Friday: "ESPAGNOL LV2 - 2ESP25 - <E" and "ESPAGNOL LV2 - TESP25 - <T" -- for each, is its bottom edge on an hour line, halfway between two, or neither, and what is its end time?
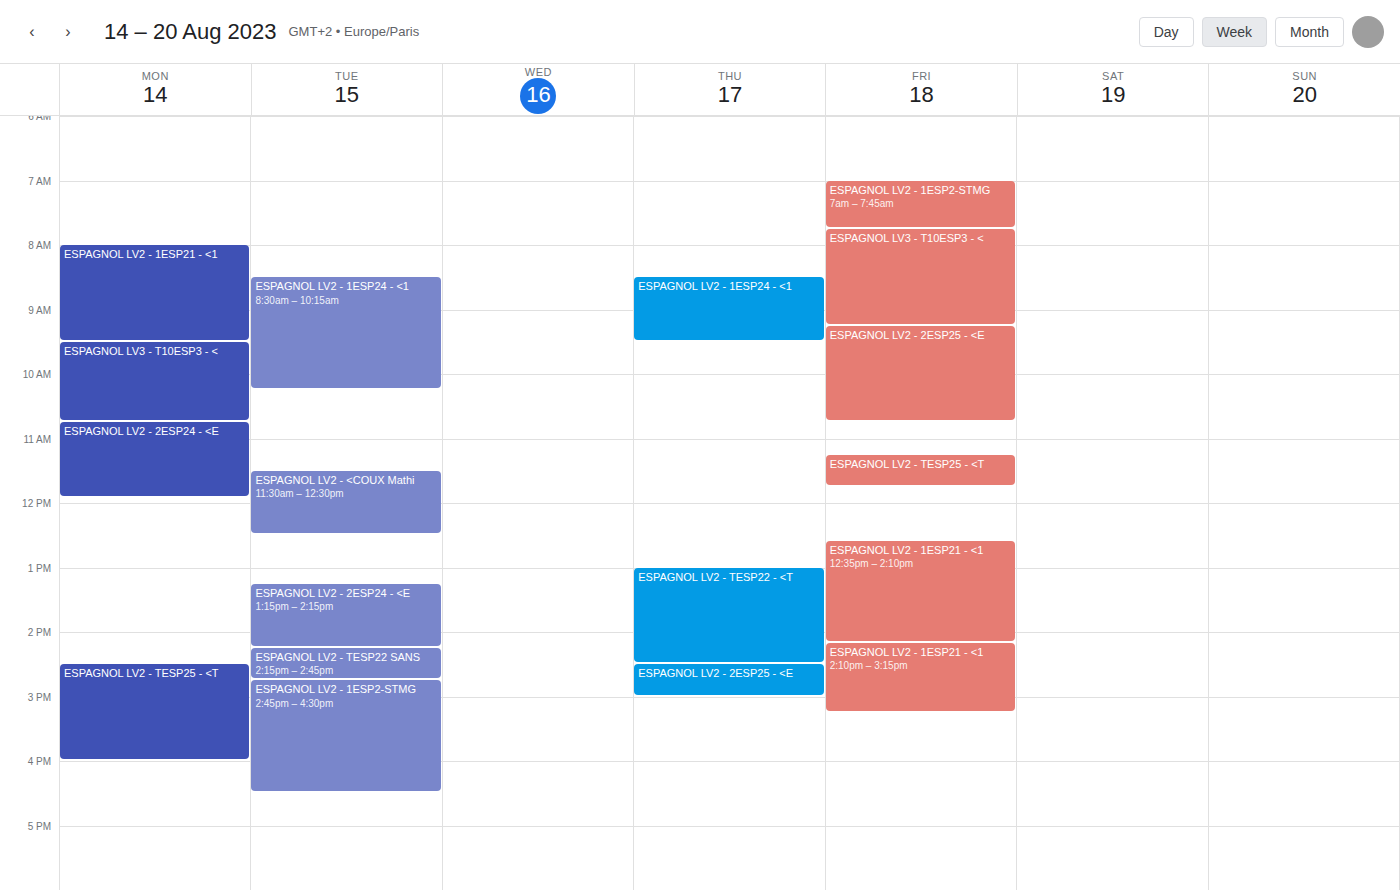
"ESPAGNOL LV2 - 2ESP25 - <E": 10:45 AM, neither: three quarters of the way from the 10 AM line to the 11 AM line. "ESPAGNOL LV2 - TESP25 - <T": 11:45 AM, neither: three quarters of the way from the 11 AM line to the 12 PM line.